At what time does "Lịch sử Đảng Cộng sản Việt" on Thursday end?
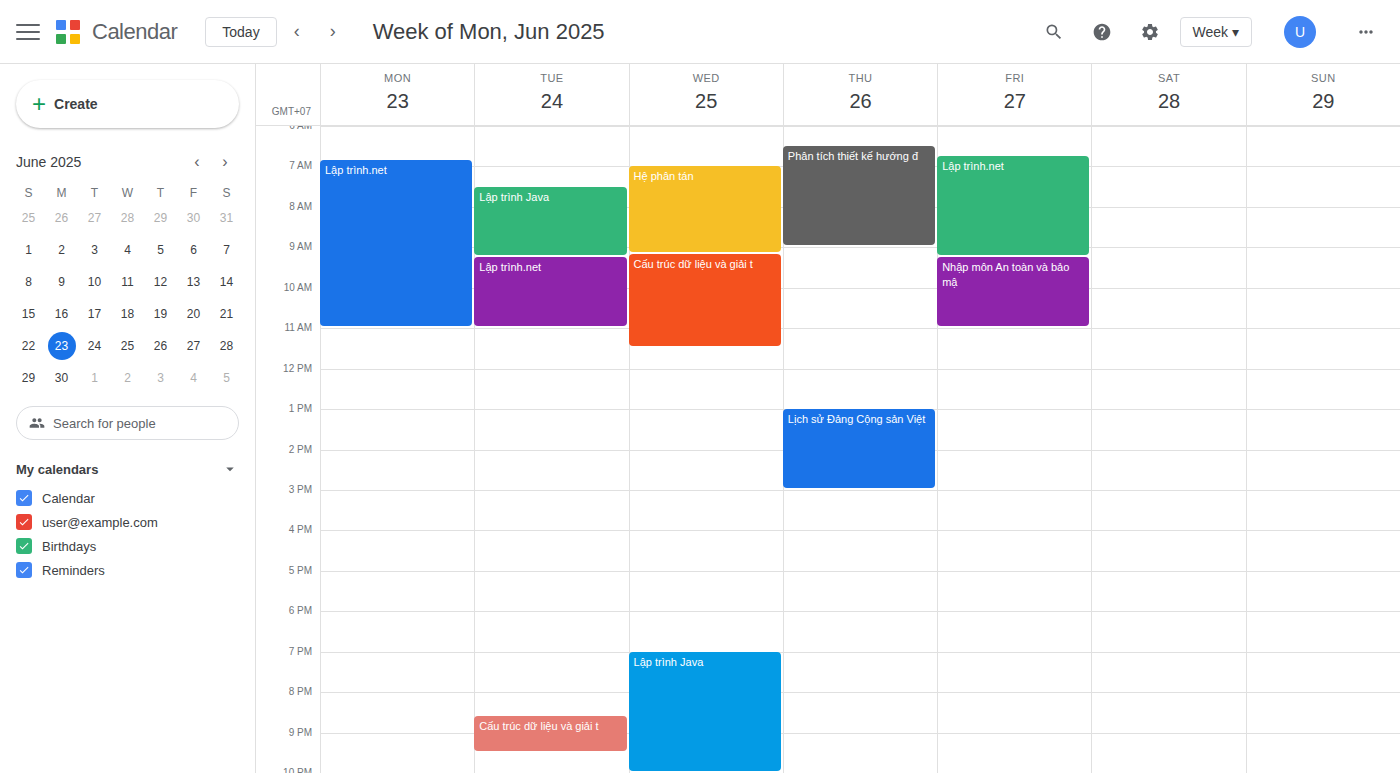
3:00 PM